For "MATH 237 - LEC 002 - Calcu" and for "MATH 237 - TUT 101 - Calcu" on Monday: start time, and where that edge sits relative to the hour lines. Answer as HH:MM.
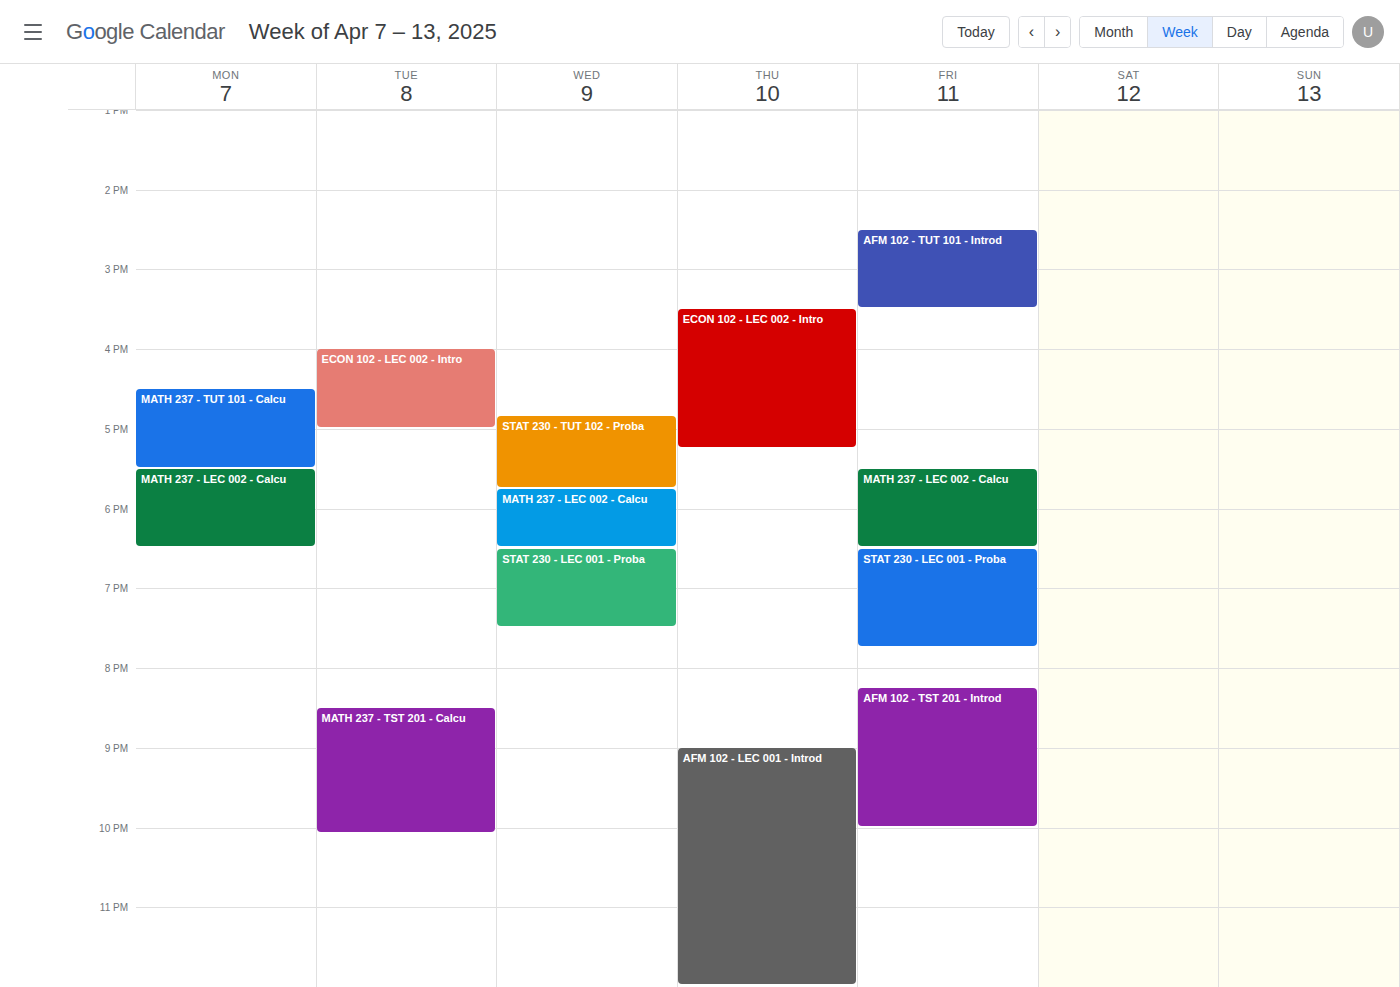
"MATH 237 - LEC 002 - Calcu": 17:30, halfway between the 17:00 and 18:00 lines. "MATH 237 - TUT 101 - Calcu": 16:30, halfway between the 16:00 and 17:00 lines.